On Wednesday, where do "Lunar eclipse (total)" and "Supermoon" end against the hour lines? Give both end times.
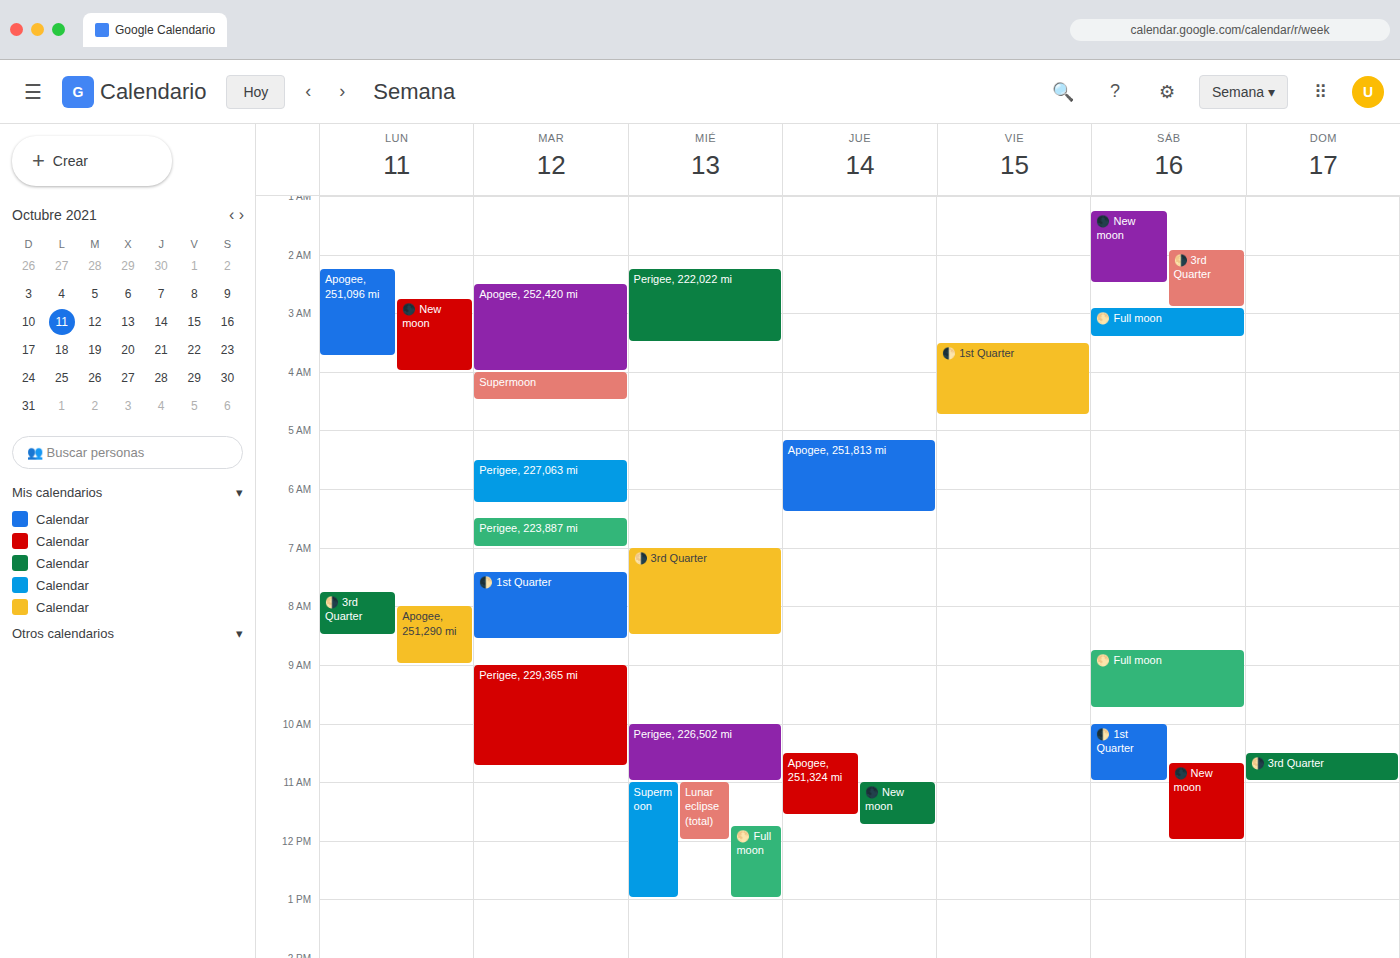
"Lunar eclipse (total)": 12:00, exactly on the 12:00 line. "Supermoon": 13:00, exactly on the 13:00 line.